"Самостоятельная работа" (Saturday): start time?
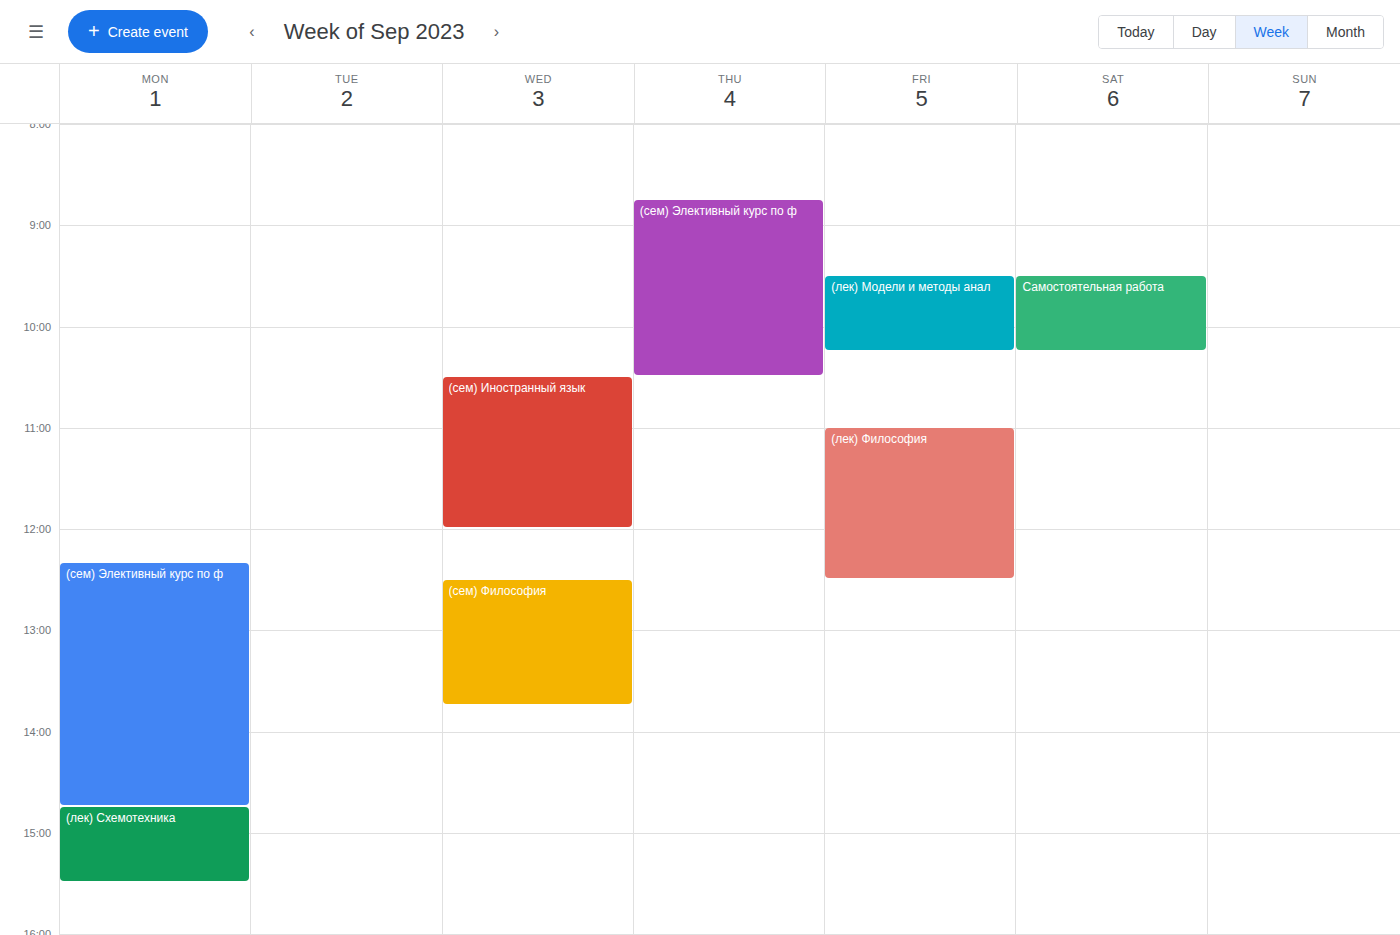
09:30